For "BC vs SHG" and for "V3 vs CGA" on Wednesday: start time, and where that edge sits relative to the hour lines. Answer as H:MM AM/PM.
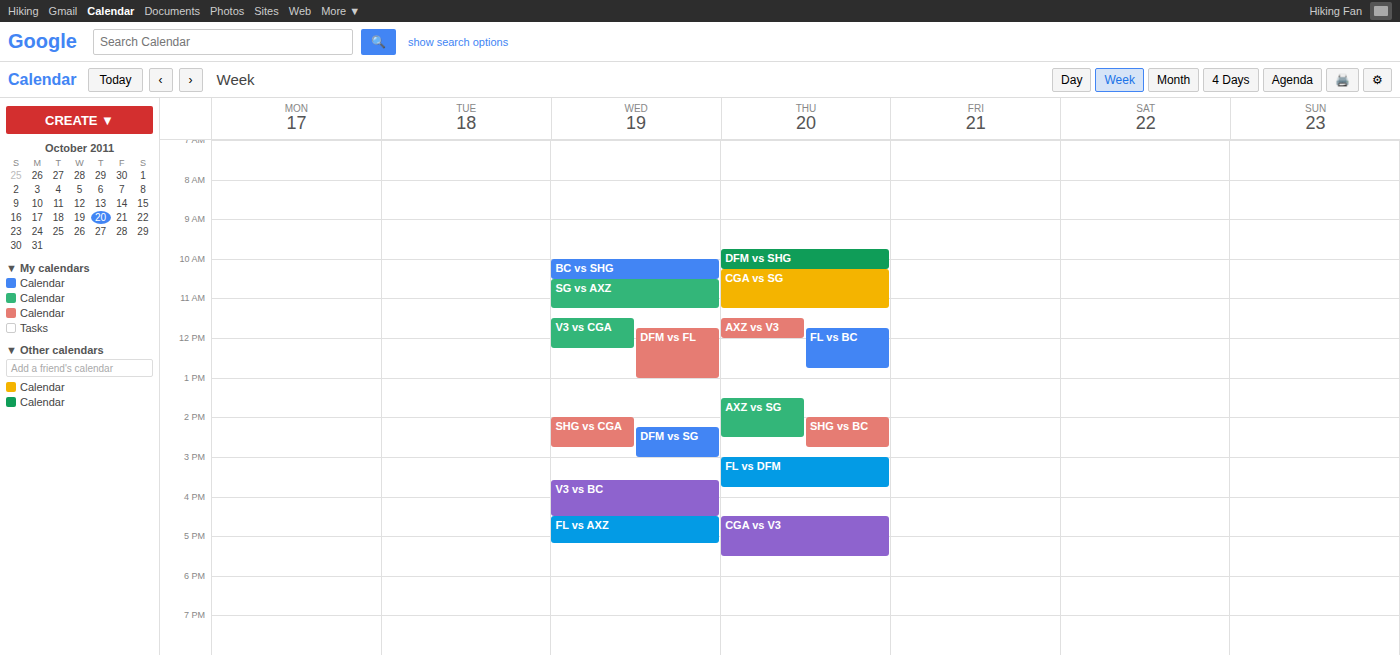
"BC vs SHG": 10:00 AM, exactly on the 10 AM line. "V3 vs CGA": 11:30 AM, halfway between the 11 AM and 12 PM lines.